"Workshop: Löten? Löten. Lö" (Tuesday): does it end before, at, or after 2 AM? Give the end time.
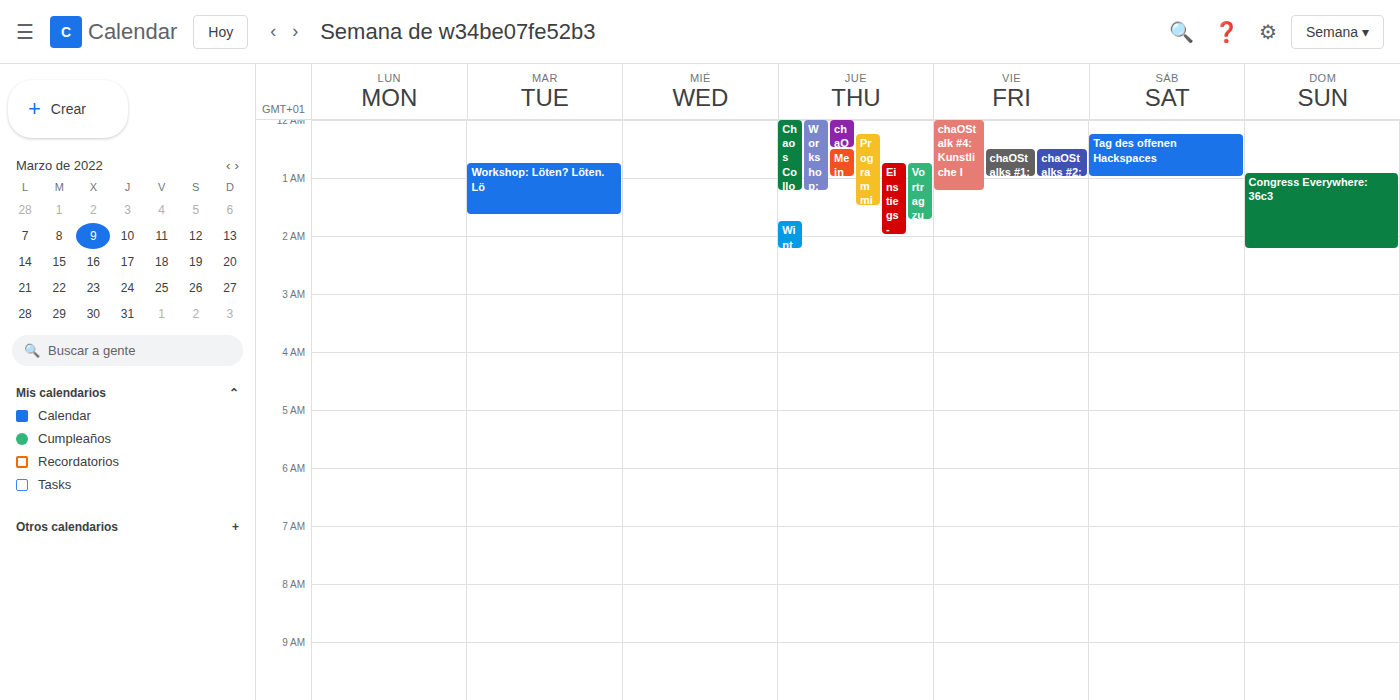
1:40 AM -- before 2 AM, 20 minutes above the 2 AM line.